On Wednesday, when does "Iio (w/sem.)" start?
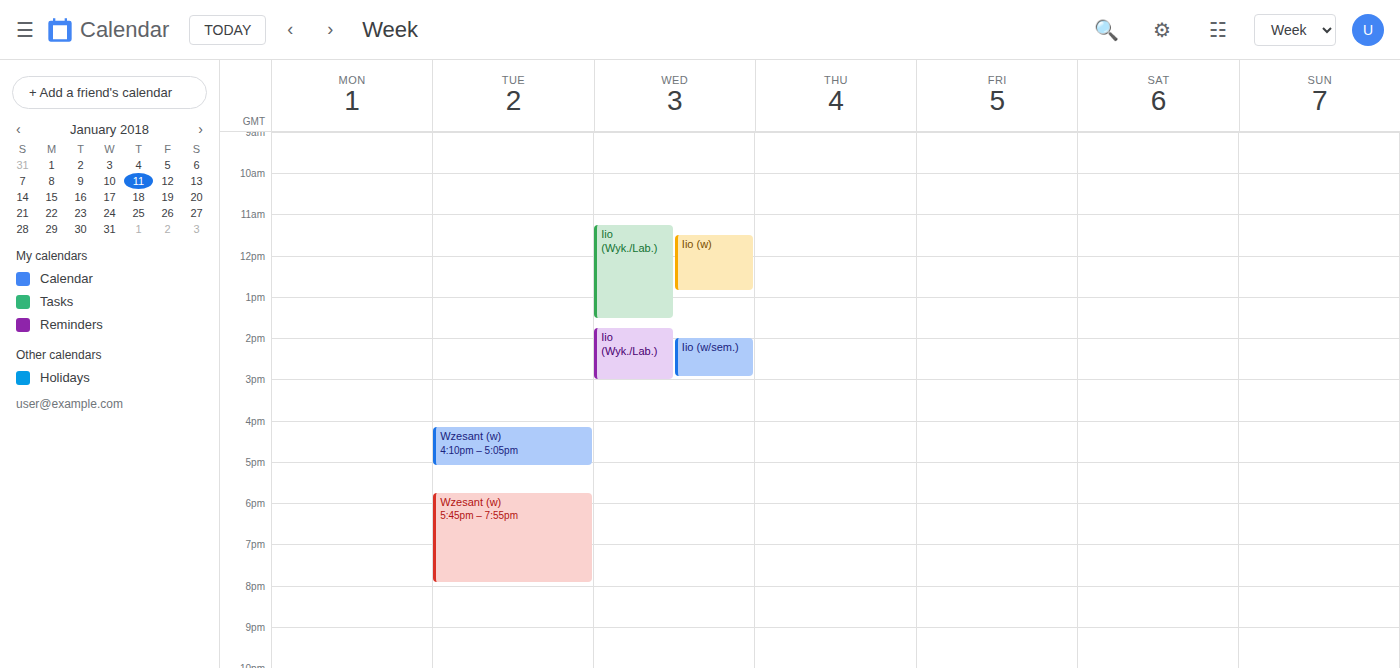
2:00 PM